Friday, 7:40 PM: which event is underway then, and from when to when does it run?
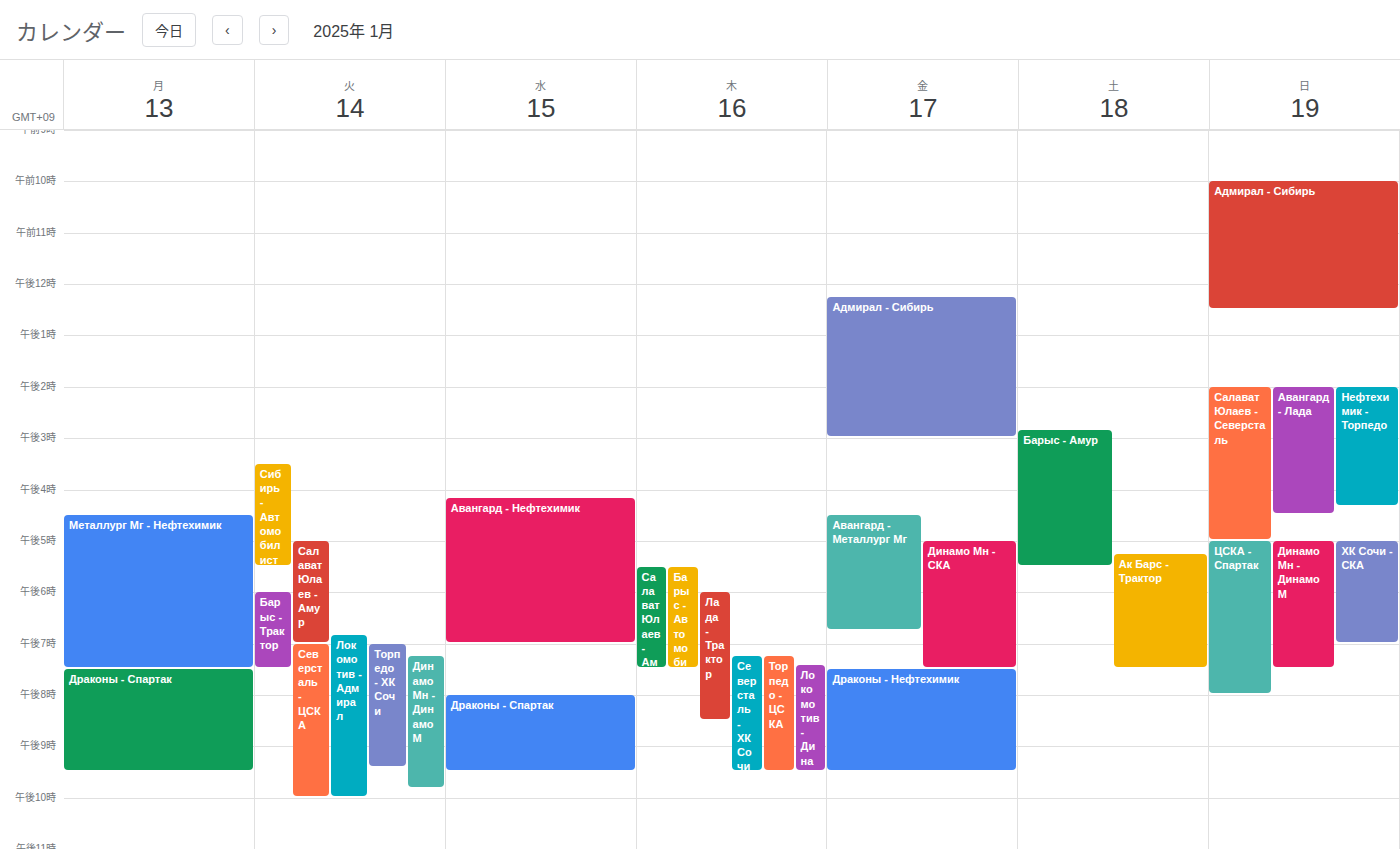
"Драконы - Нефтехимик", 7:30 PM to 9:30 PM